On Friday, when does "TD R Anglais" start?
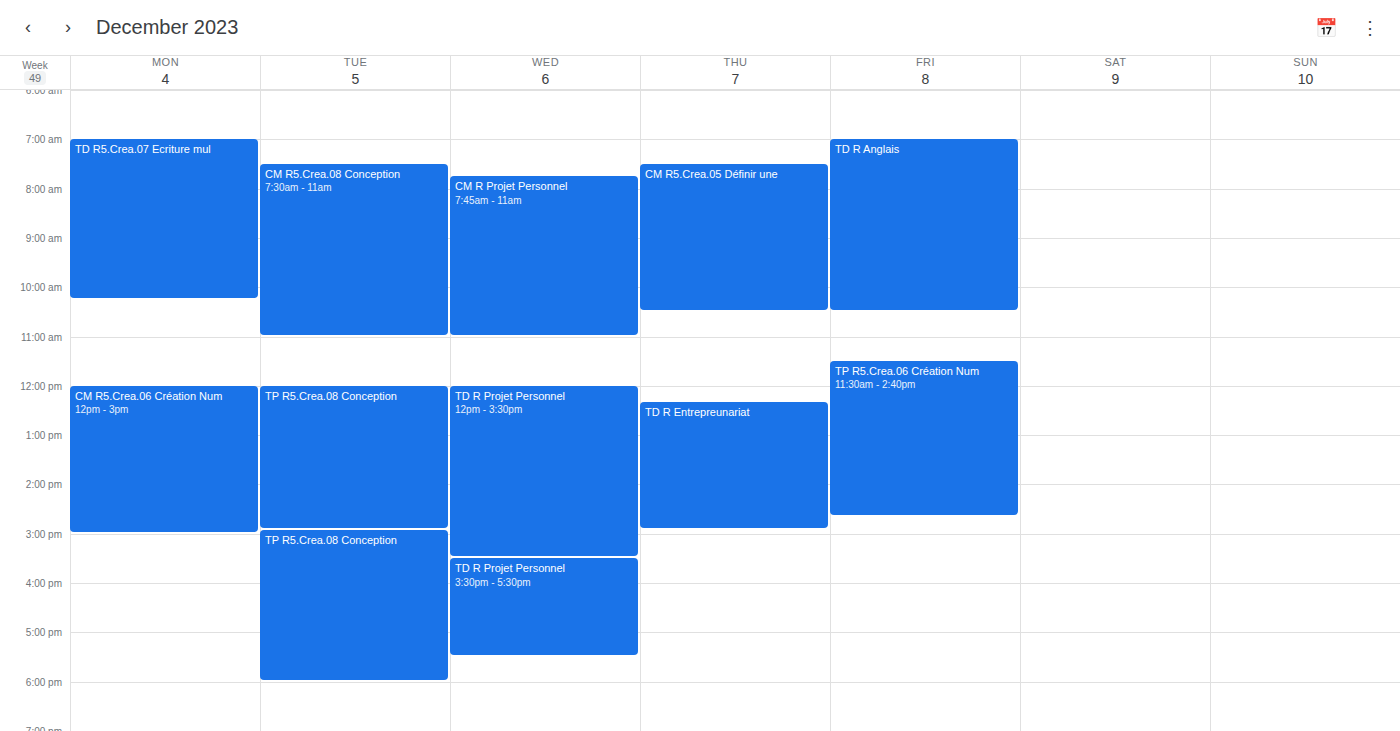
7:00 AM